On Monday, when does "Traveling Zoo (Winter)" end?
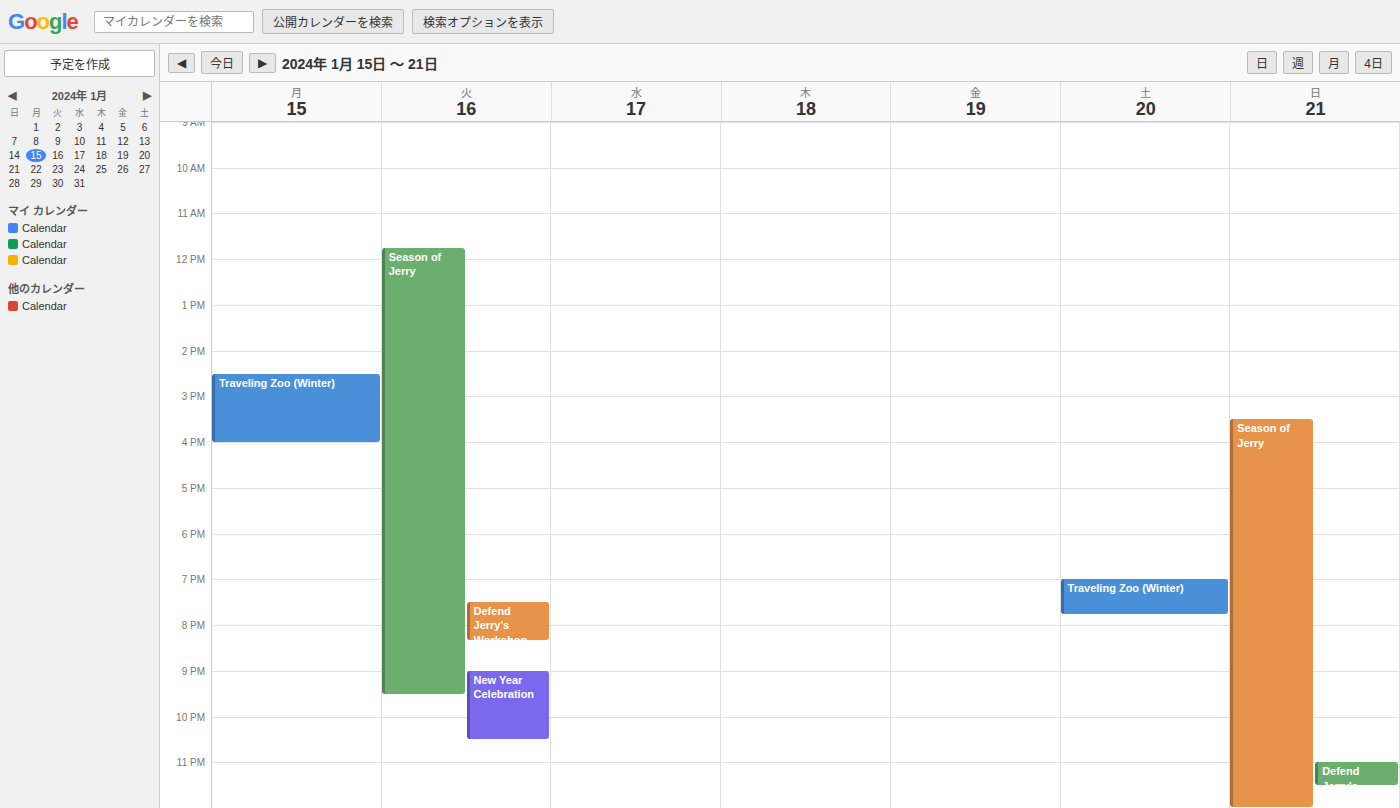
4:00 PM